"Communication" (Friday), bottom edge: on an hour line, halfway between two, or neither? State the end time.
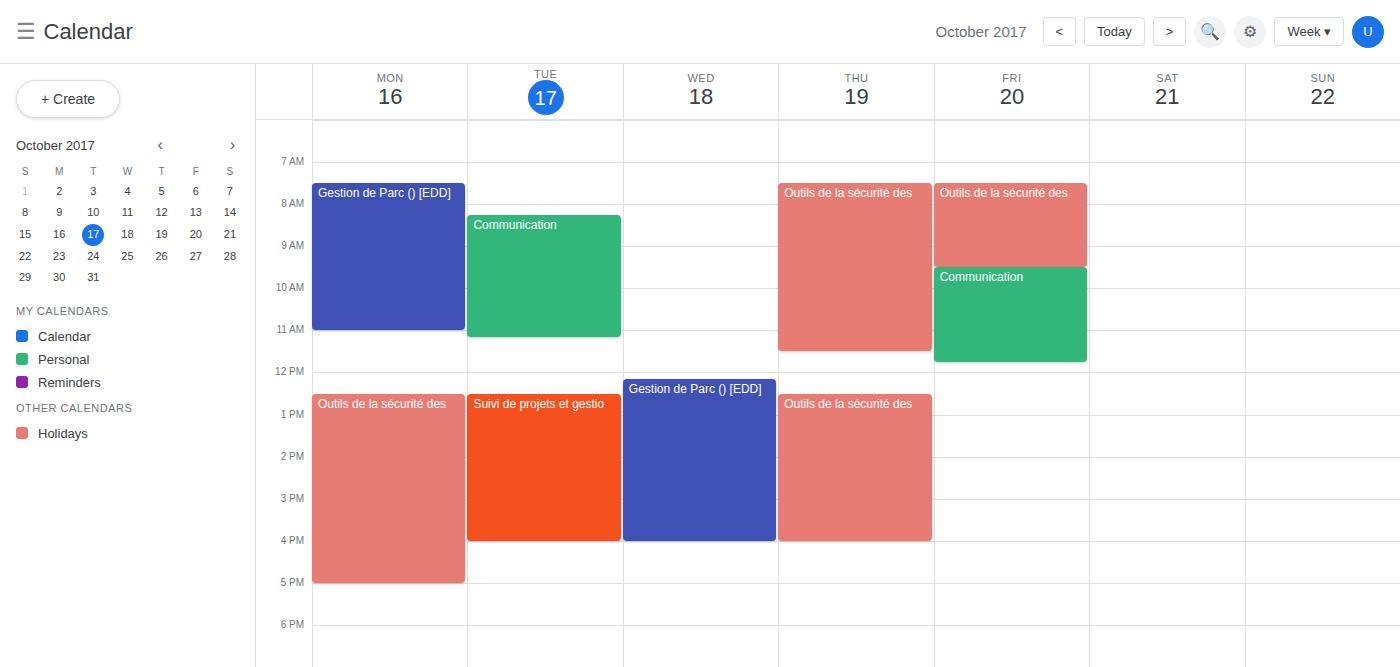
11:45 AM -- neither: three quarters of the way from the 11 AM line to the 12 PM line.